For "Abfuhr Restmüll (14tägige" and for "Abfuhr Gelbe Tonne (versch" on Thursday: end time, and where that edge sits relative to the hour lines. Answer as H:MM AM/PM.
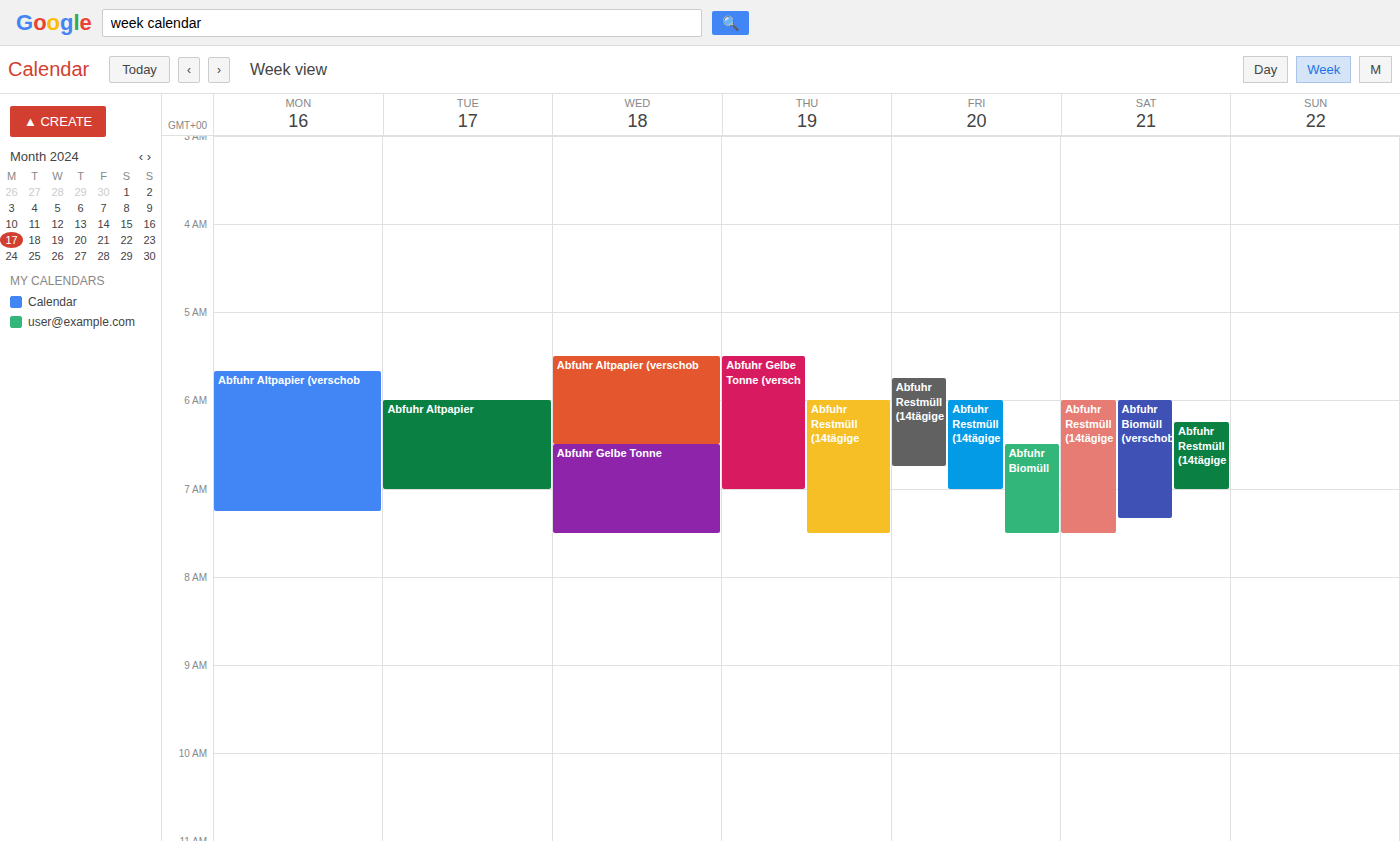
"Abfuhr Restmüll (14tägige": 7:30 AM, halfway between the 7 AM and 8 AM lines. "Abfuhr Gelbe Tonne (versch": 7:00 AM, exactly on the 7 AM line.